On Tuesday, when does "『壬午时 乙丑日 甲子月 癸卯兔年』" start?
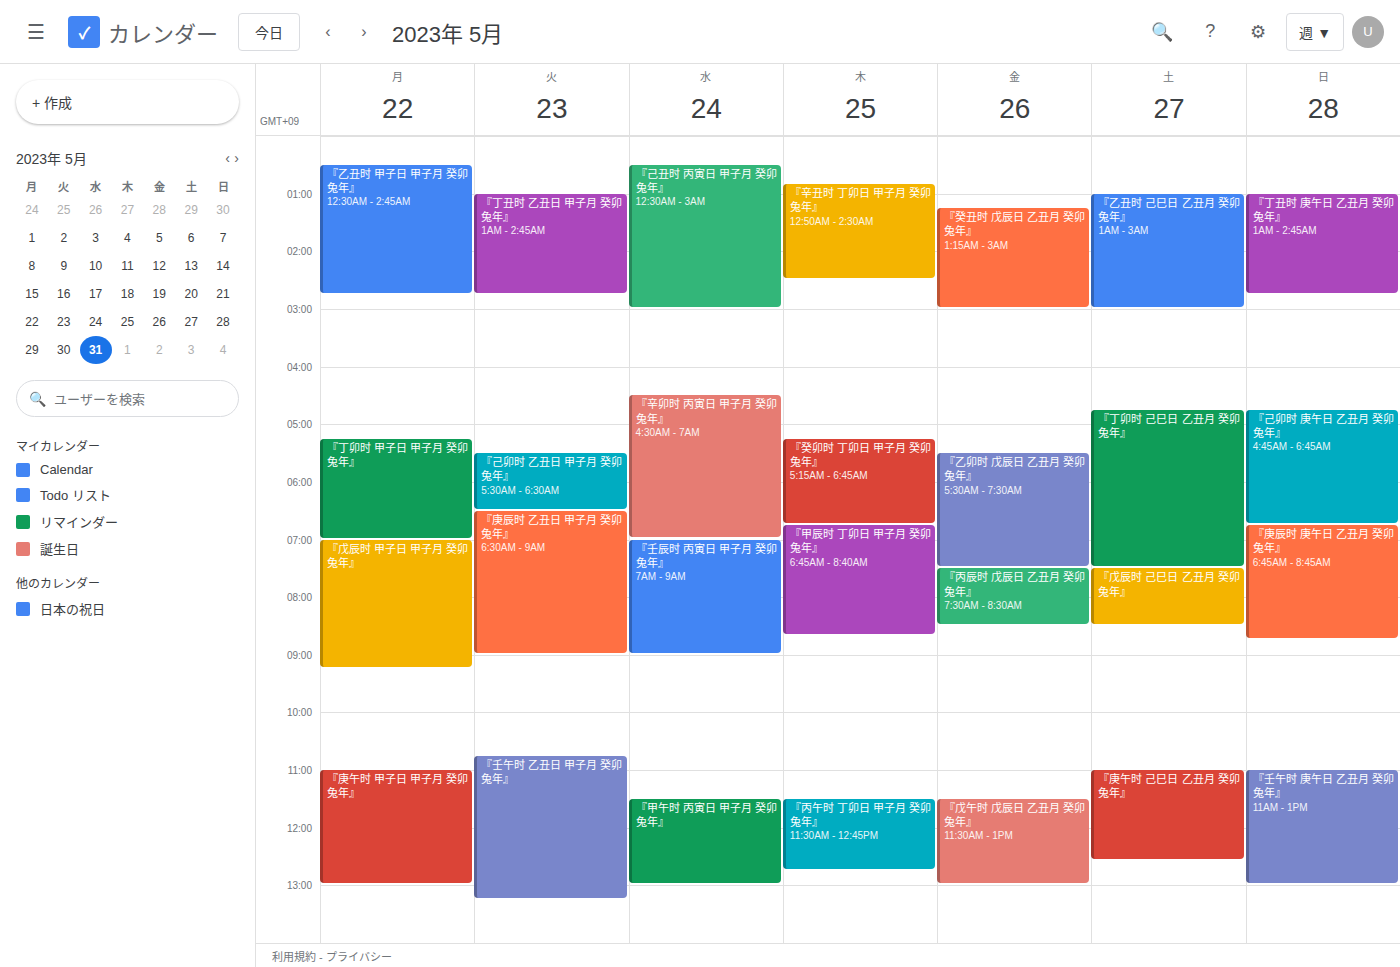
10:45 AM